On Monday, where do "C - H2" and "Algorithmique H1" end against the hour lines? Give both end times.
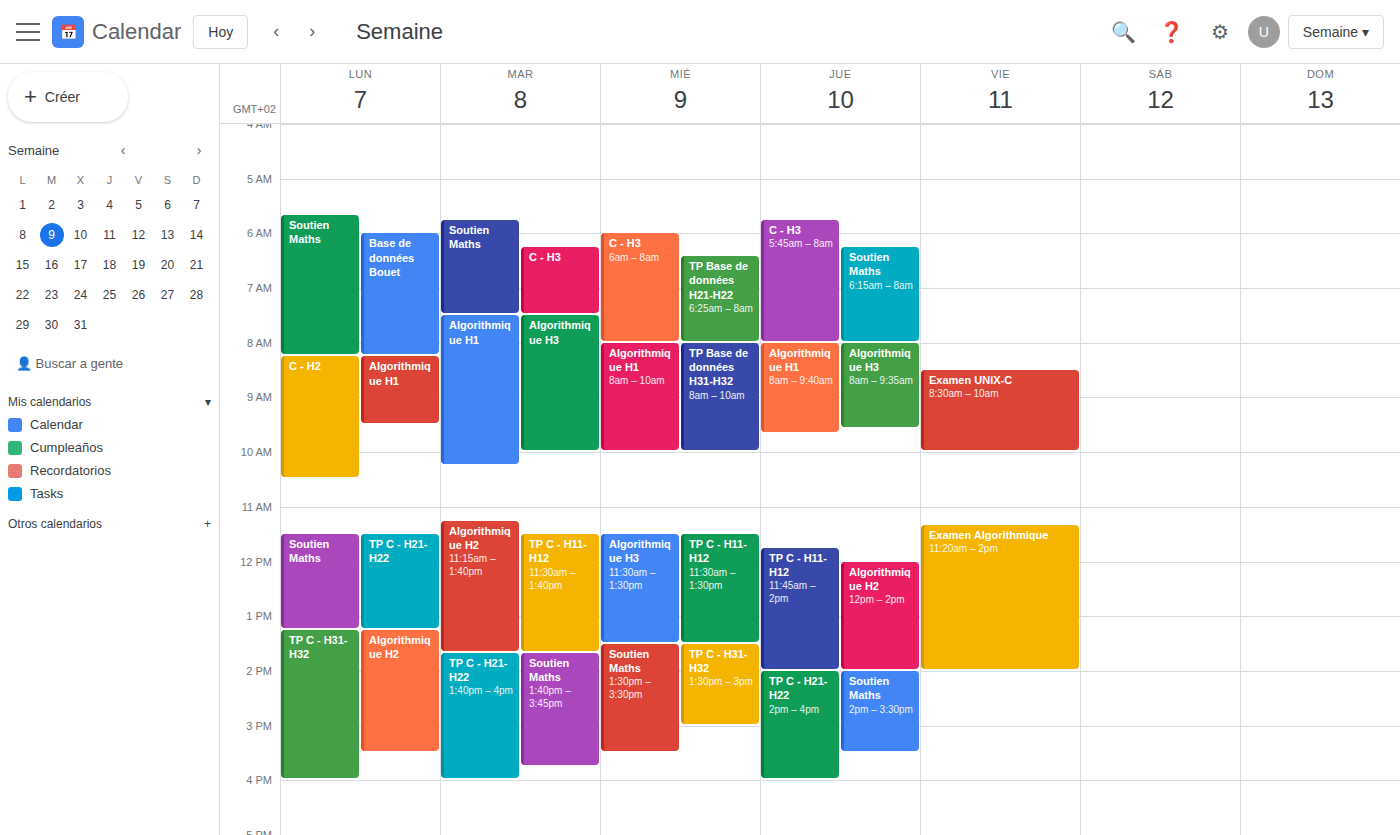
"C - H2": 10:30 AM, halfway between the 10 AM and 11 AM lines. "Algorithmique H1": 9:30 AM, halfway between the 9 AM and 10 AM lines.